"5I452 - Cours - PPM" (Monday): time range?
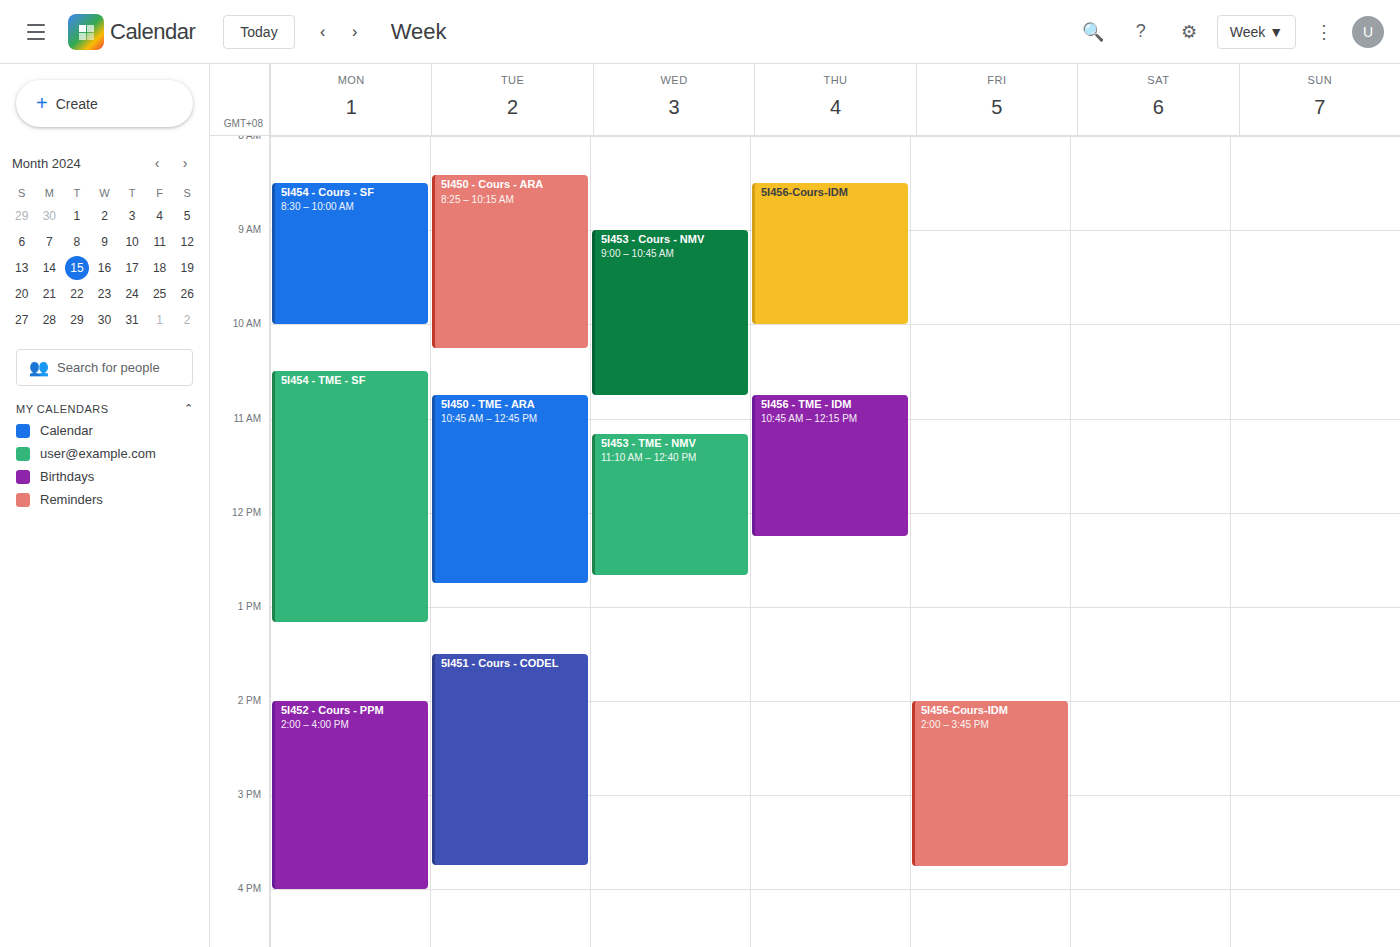
2:00 PM to 4:00 PM